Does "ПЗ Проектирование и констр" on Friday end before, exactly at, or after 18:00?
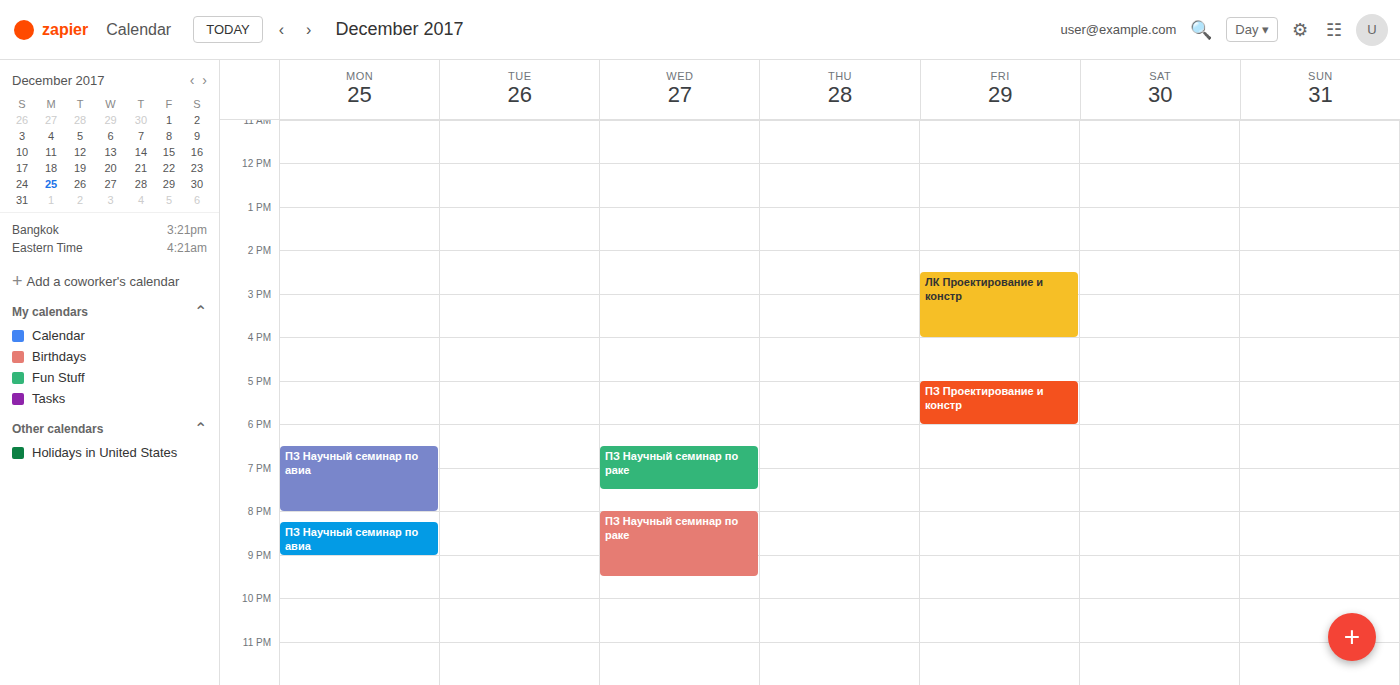
18:00 -- exactly at 18:00, on the 18:00 line.